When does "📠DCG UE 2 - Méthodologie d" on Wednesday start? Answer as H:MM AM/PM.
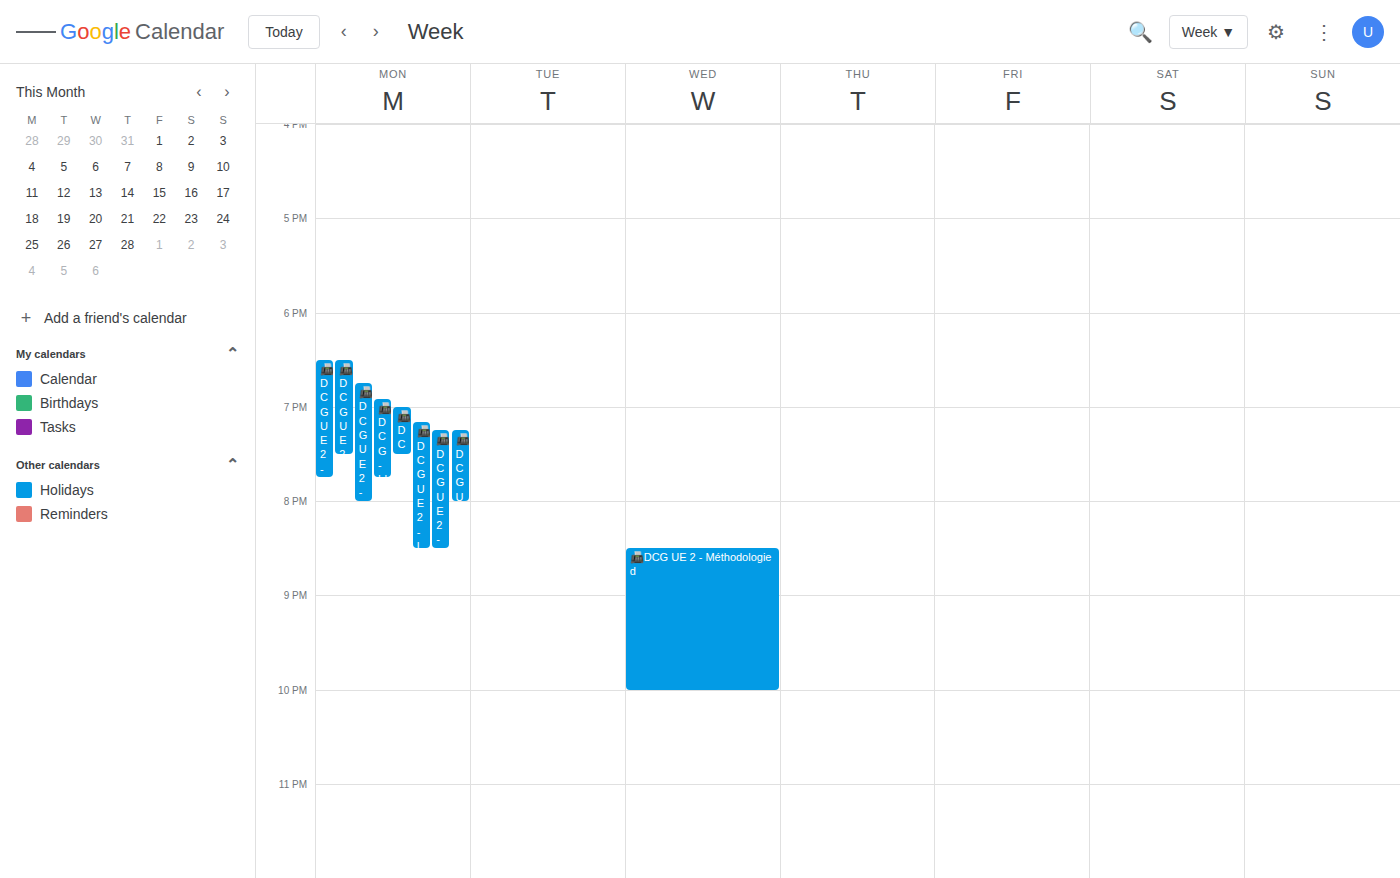
8:30 PM